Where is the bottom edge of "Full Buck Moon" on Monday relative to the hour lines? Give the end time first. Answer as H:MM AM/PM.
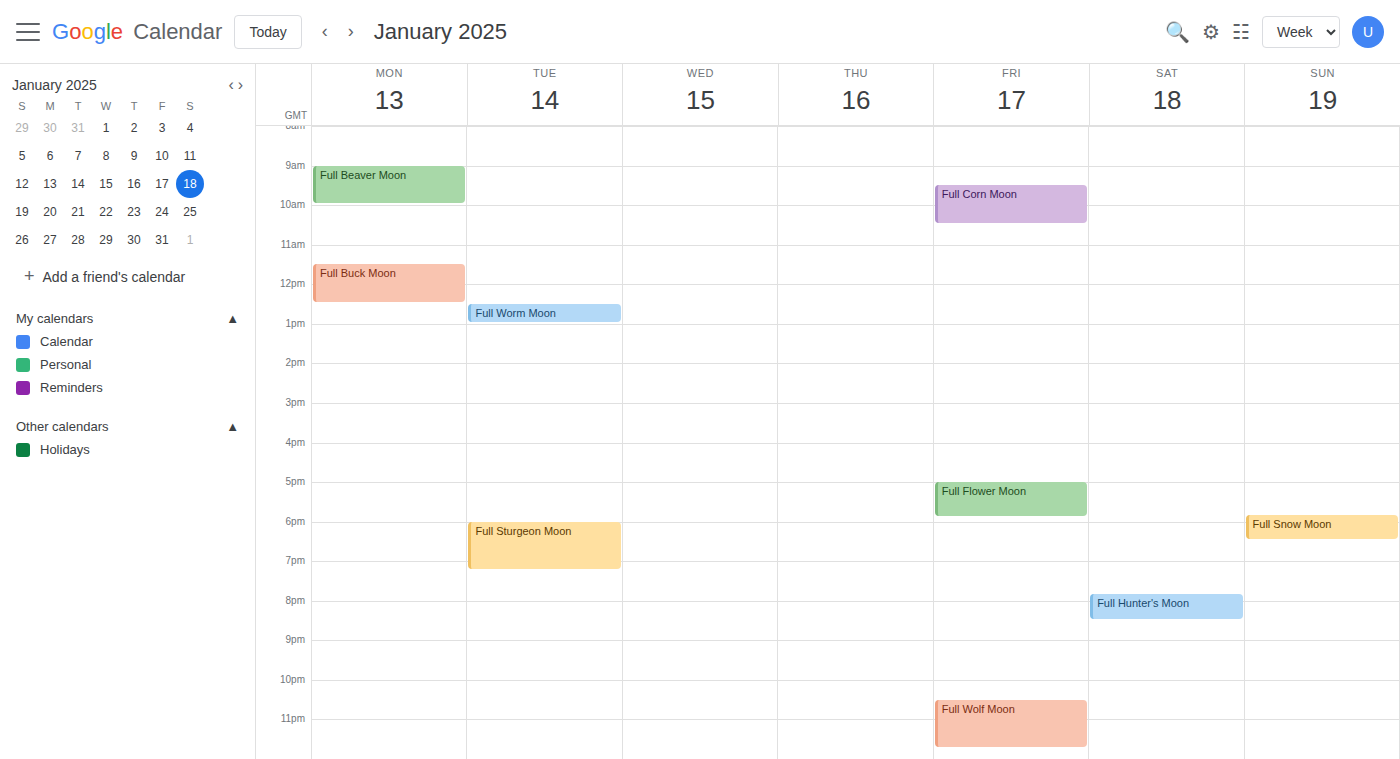
12:30 PM -- halfway between the 12 PM and 1 PM lines.